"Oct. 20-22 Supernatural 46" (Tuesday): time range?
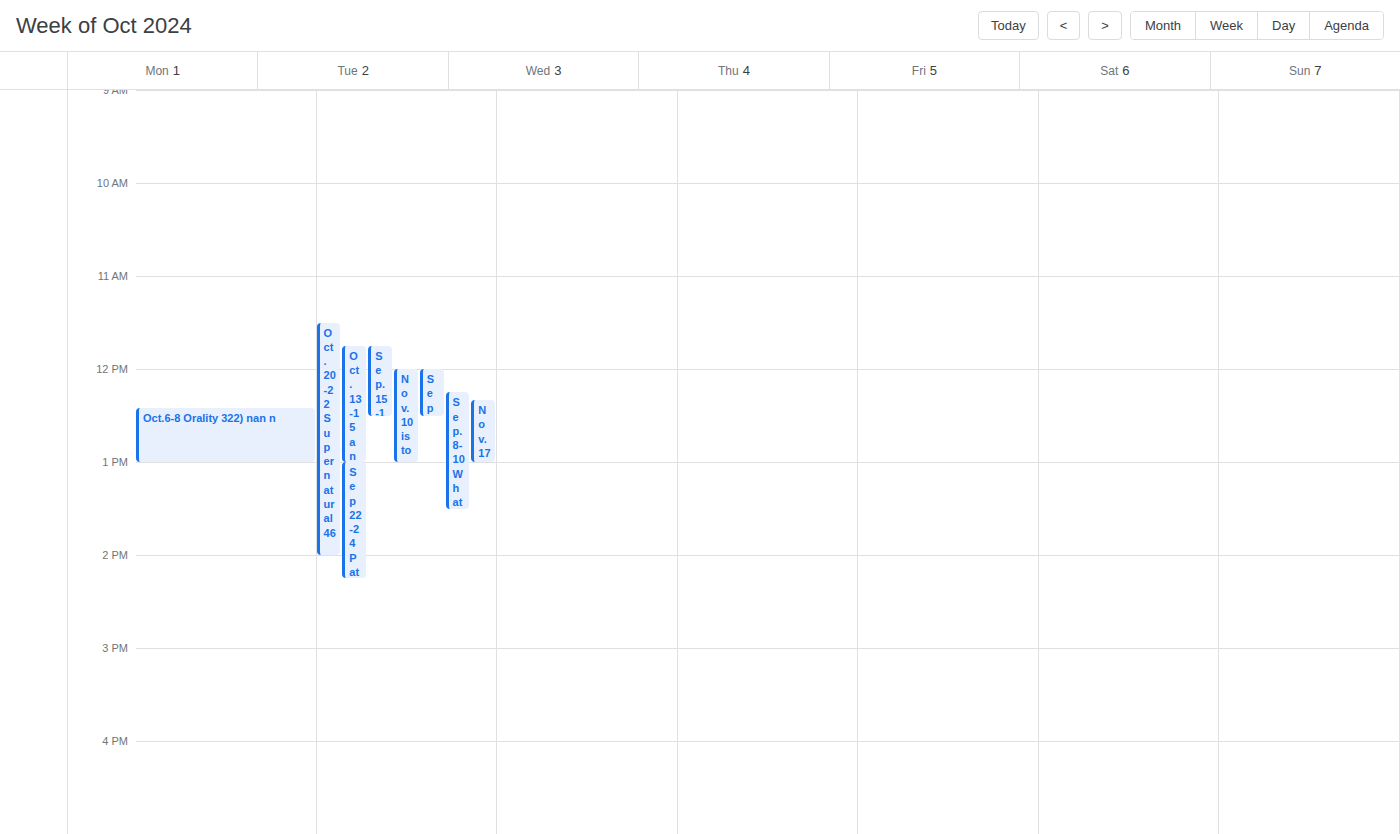
11:30 to 14:00